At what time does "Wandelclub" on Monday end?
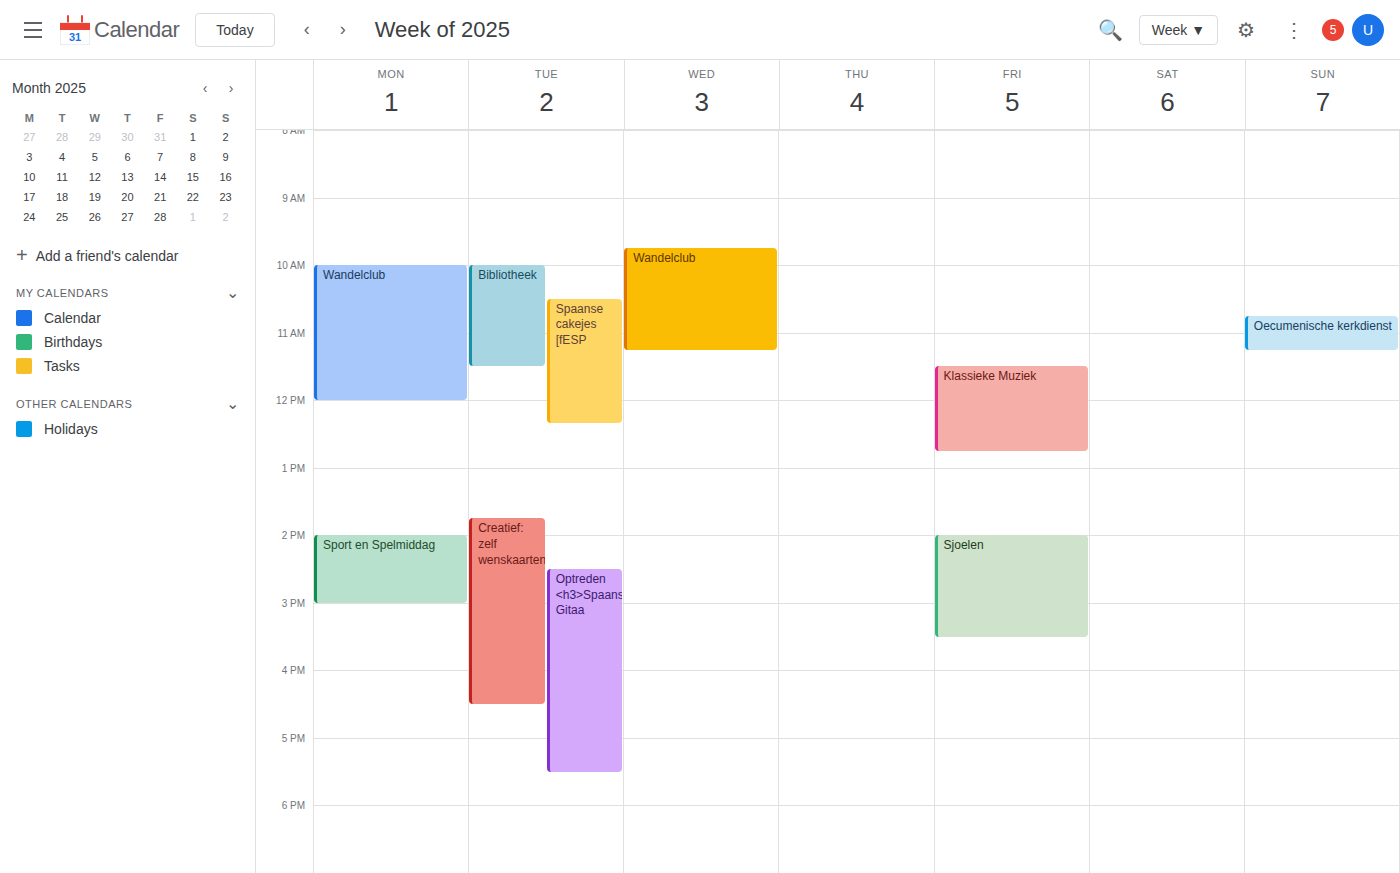
12:00 PM